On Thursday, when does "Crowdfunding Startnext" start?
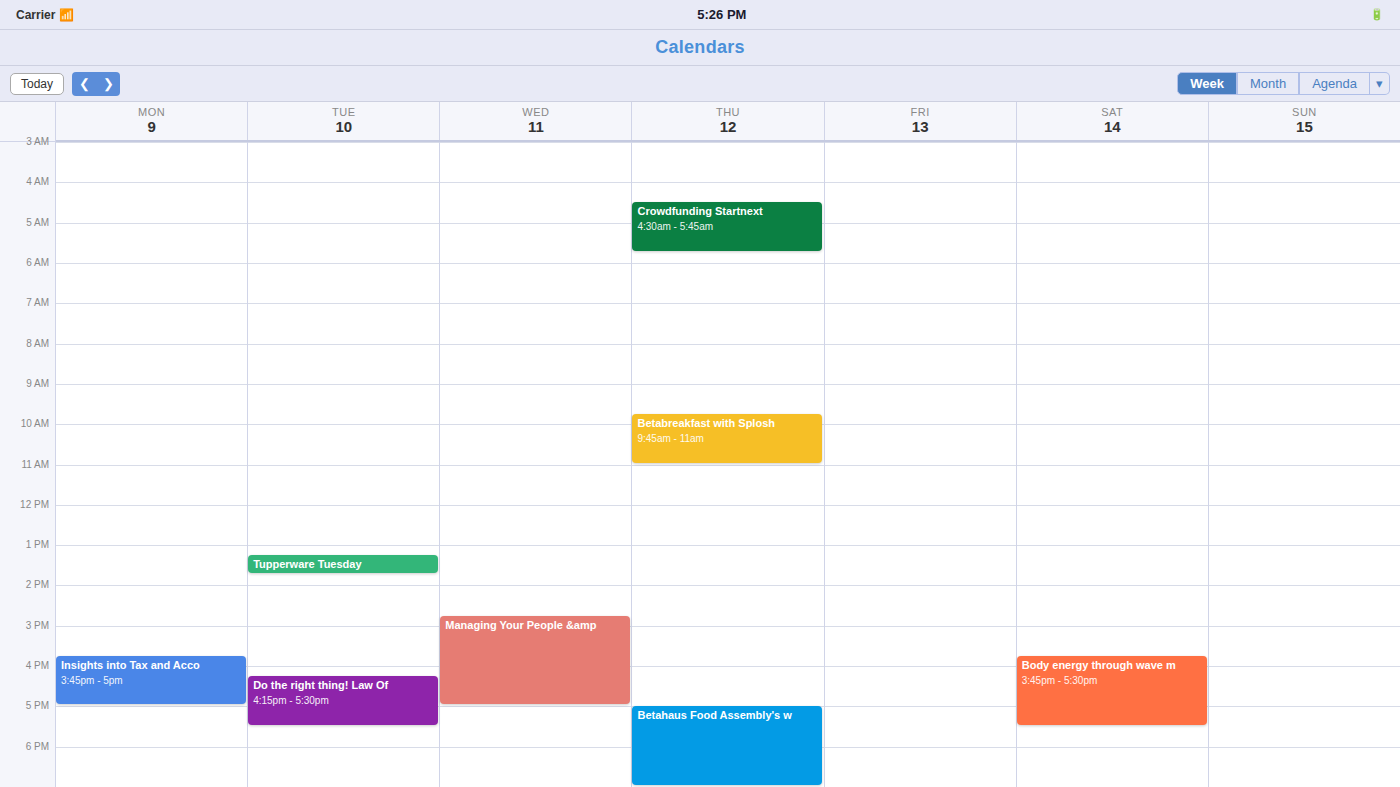
4:30 AM